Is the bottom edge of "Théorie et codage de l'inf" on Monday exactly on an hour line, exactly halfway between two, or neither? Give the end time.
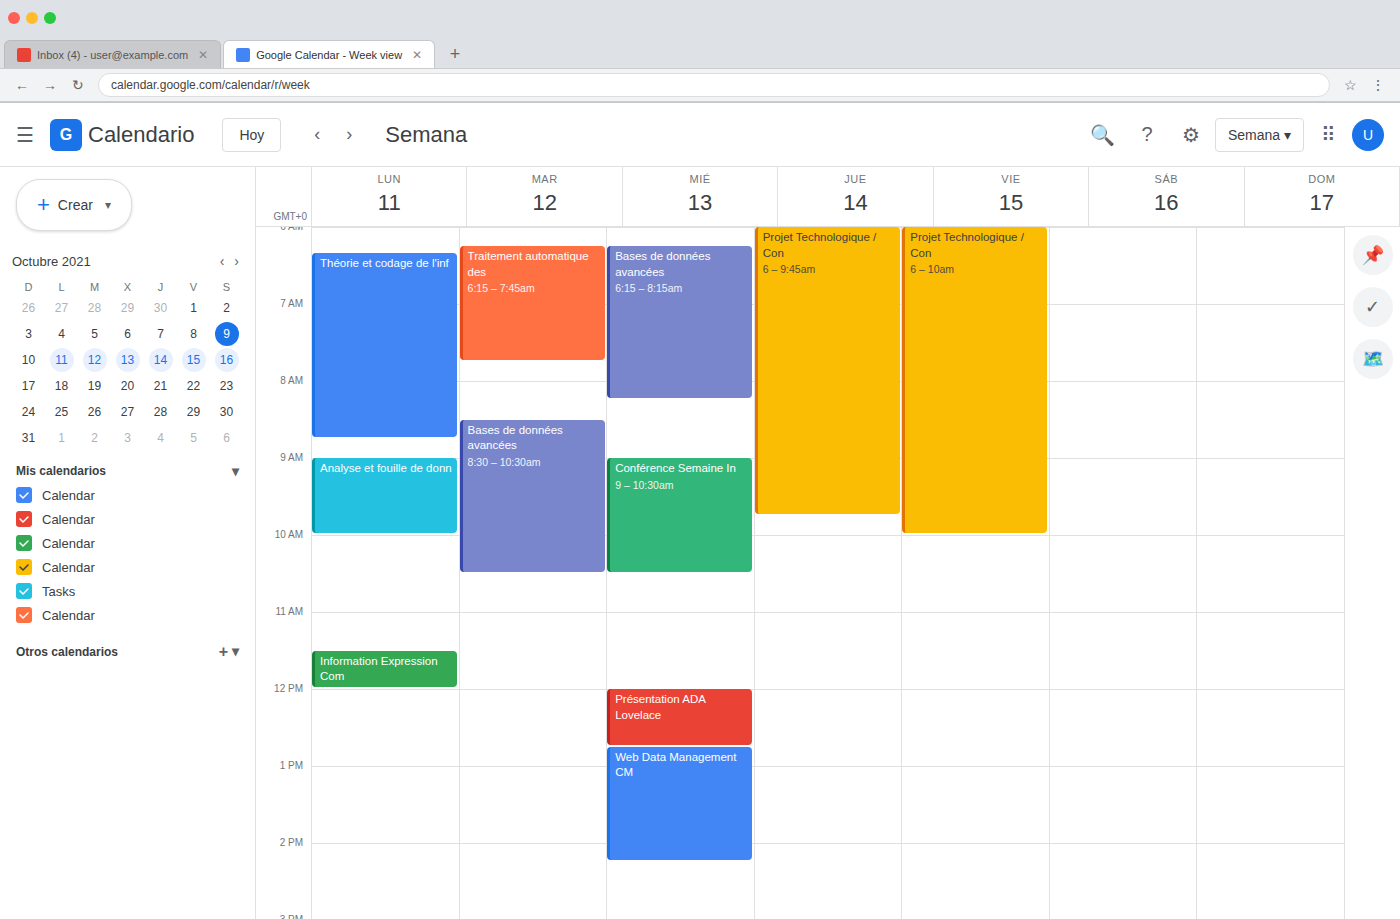
8:45 AM -- neither: three quarters of the way from the 8 AM line to the 9 AM line.